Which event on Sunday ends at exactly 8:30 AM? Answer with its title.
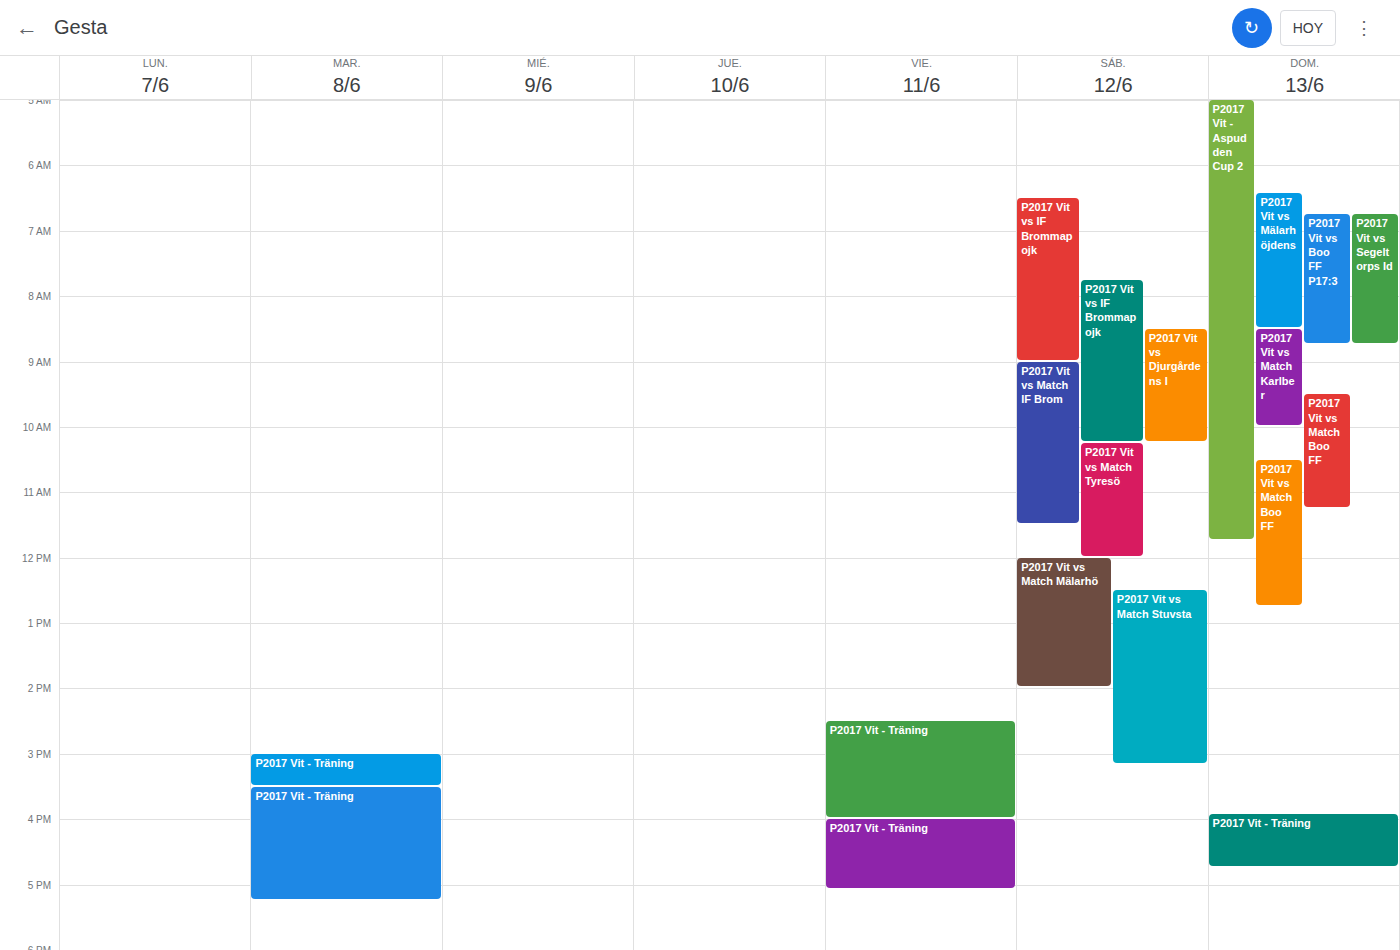
"P2017 Vit vs Mälarhöjdens"